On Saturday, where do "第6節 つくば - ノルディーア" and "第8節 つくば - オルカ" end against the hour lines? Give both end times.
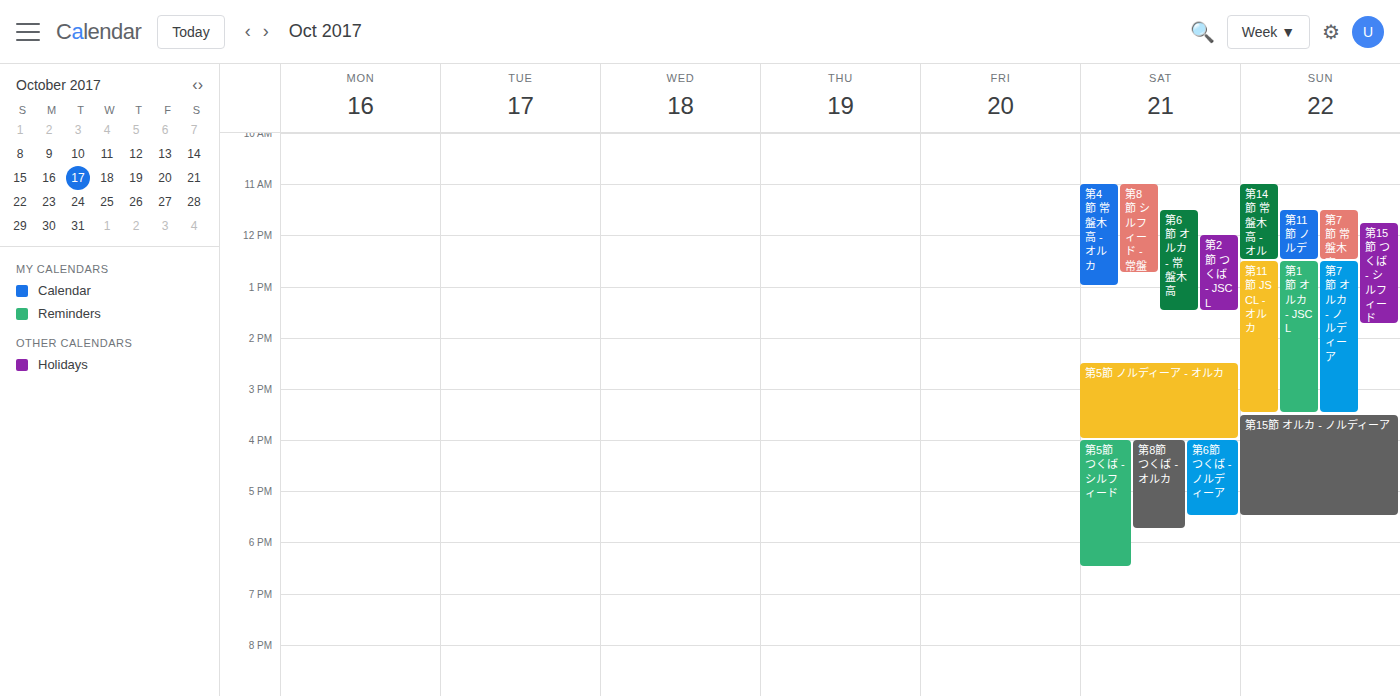
"第6節 つくば - ノルディーア": 5:30 PM, halfway between the 5 PM and 6 PM lines. "第8節 つくば - オルカ": 5:45 PM, neither: three quarters of the way from the 5 PM line to the 6 PM line.